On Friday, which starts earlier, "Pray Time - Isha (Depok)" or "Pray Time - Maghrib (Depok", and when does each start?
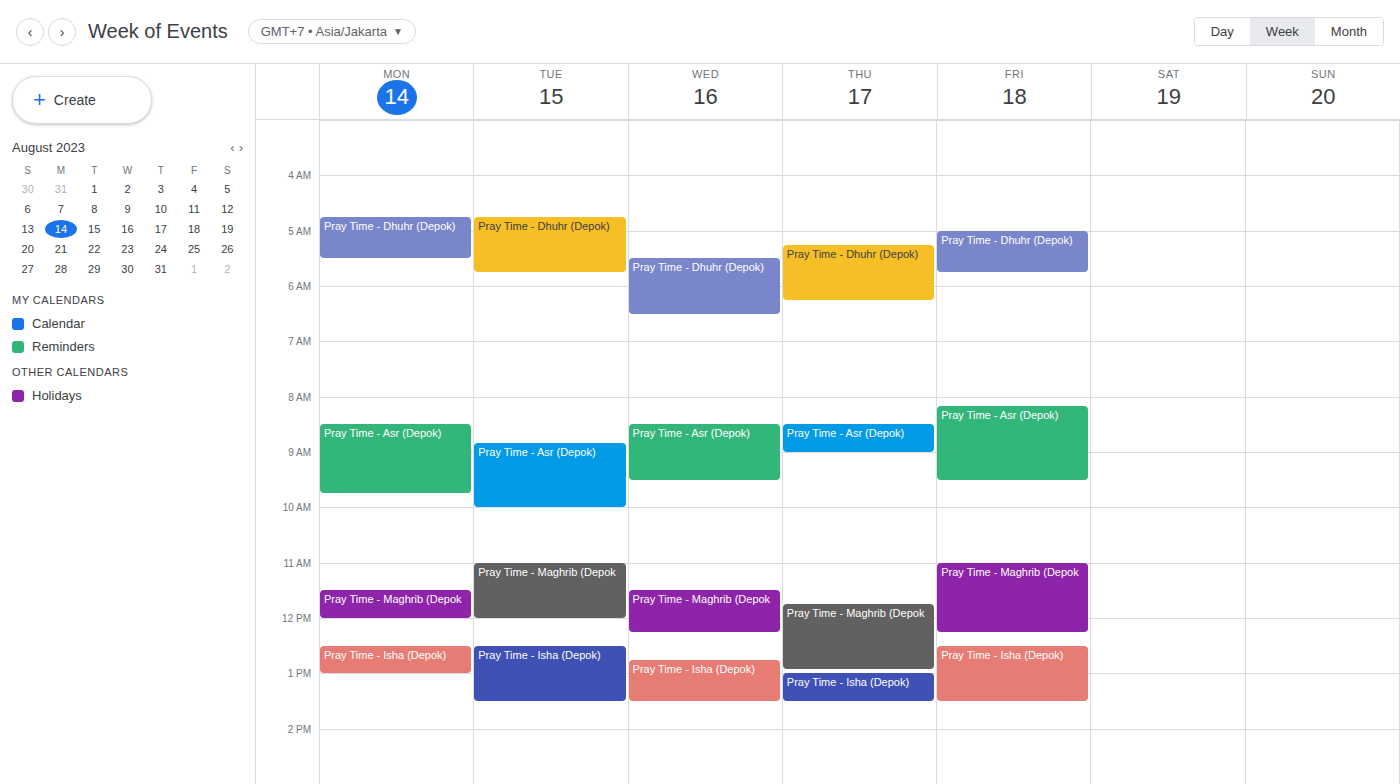
"Pray Time - Maghrib (Depok" 11:00 AM; "Pray Time - Isha (Depok)" 12:30 PM.